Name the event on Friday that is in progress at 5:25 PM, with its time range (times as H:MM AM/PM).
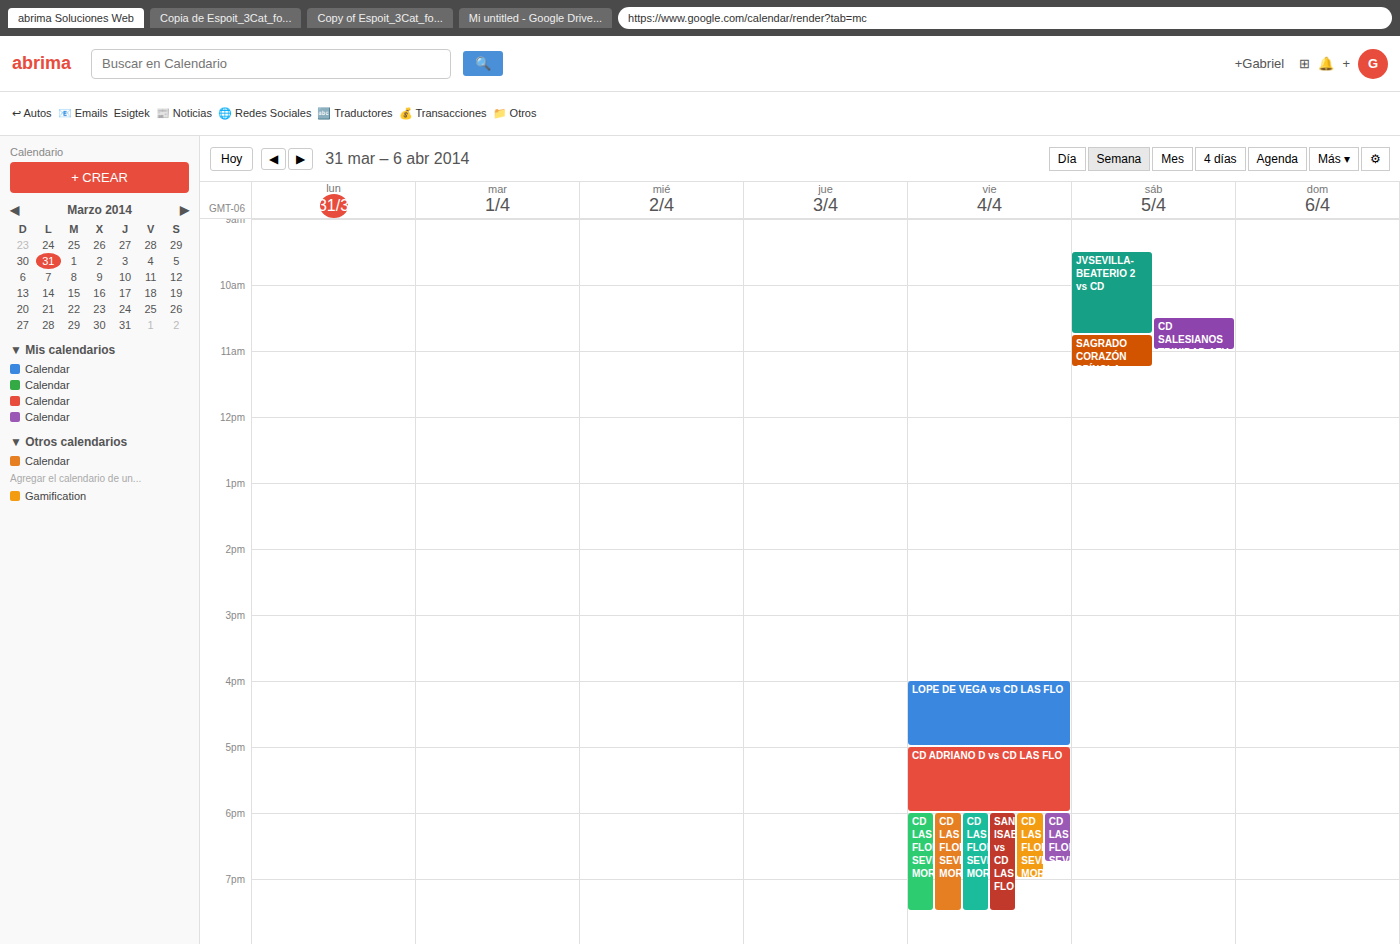
"CD ADRIANO D vs CD LAS FLO", 5:00 PM to 6:00 PM